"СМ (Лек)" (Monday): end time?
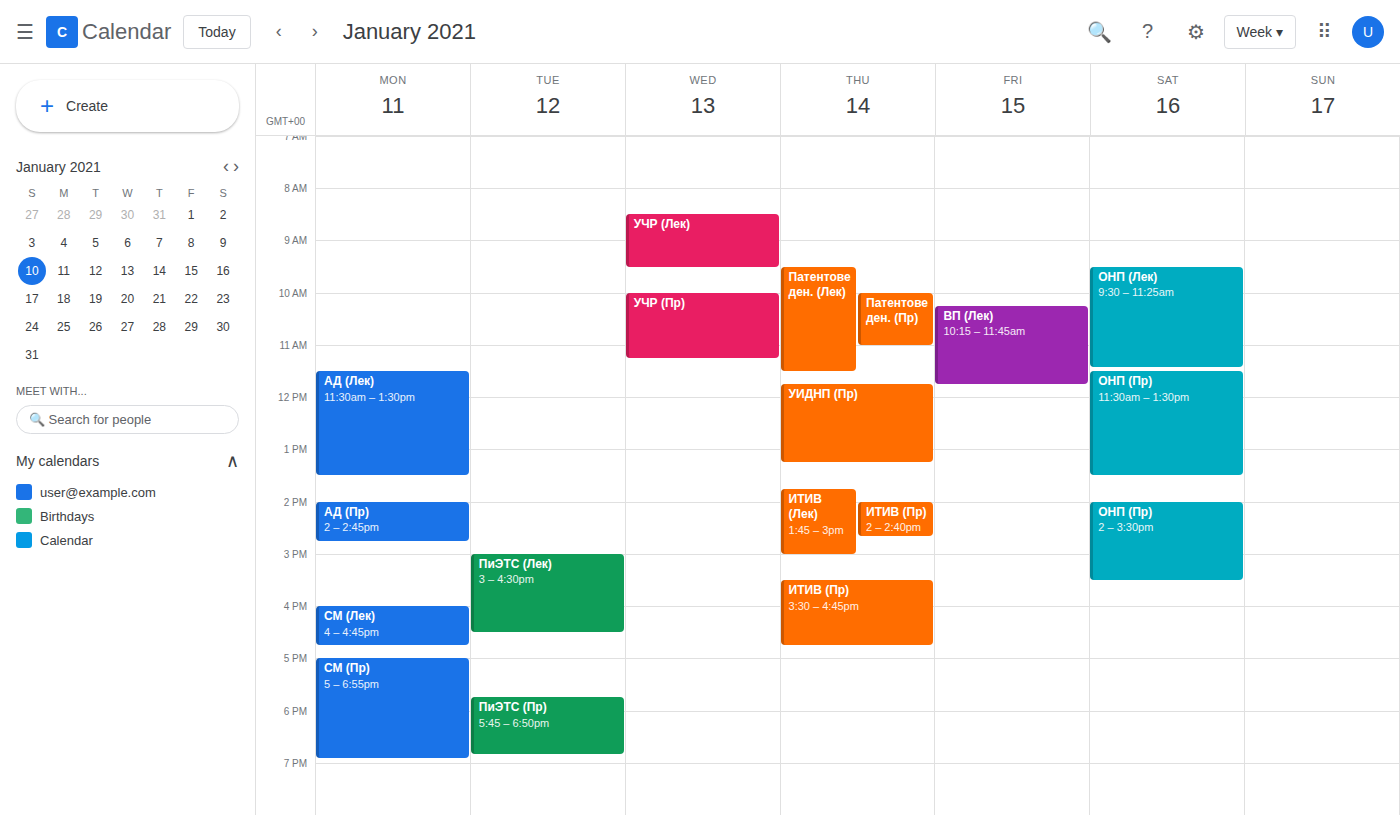
4:45 PM